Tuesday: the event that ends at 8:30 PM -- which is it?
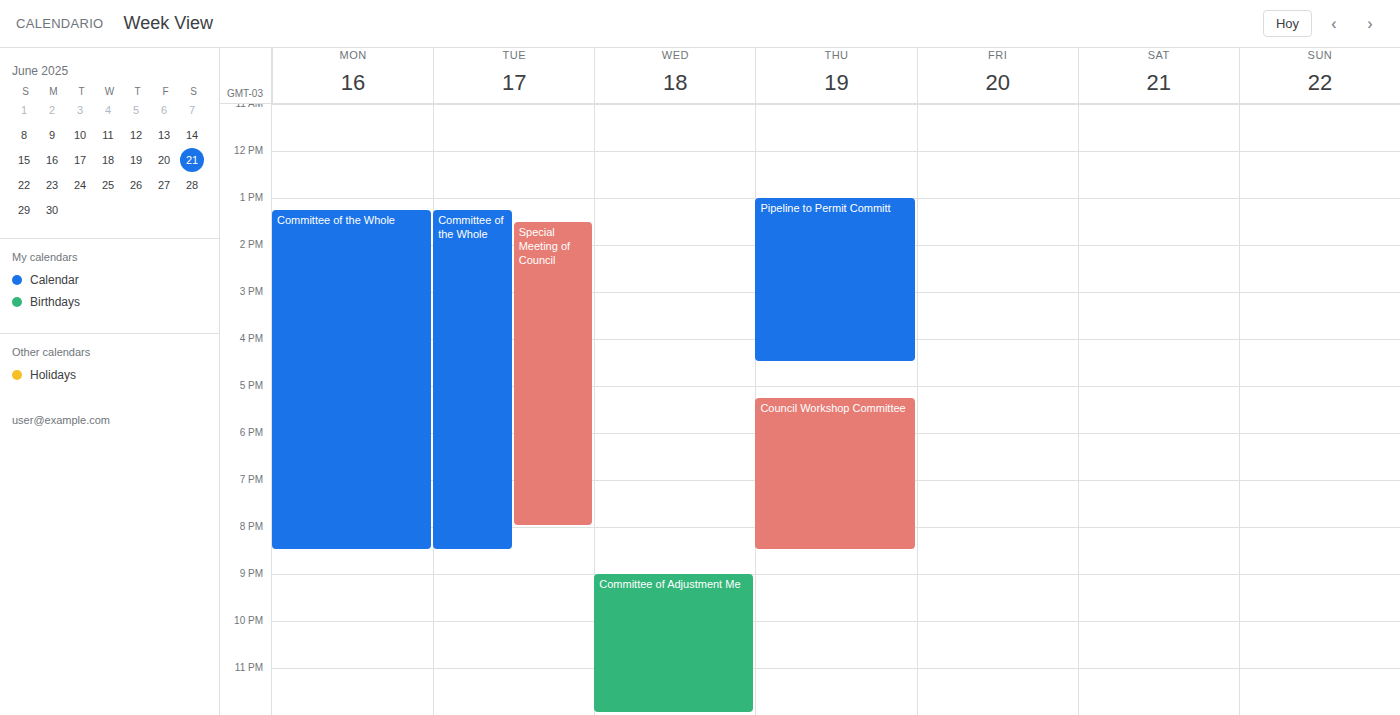
"Committee of the Whole"